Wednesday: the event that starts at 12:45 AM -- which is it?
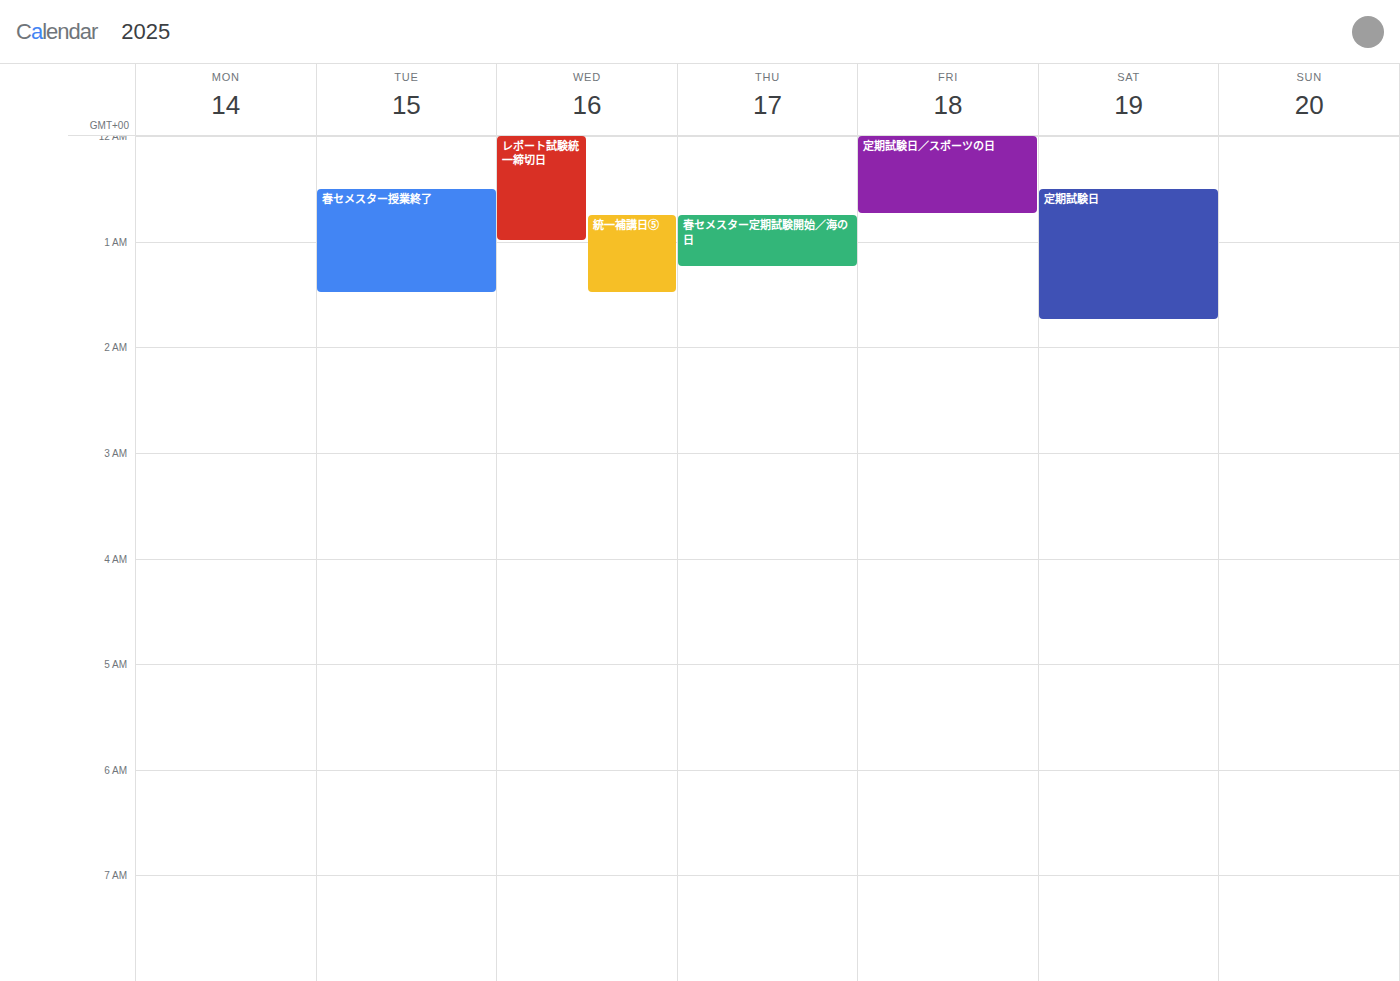
"統一補講日⑤"